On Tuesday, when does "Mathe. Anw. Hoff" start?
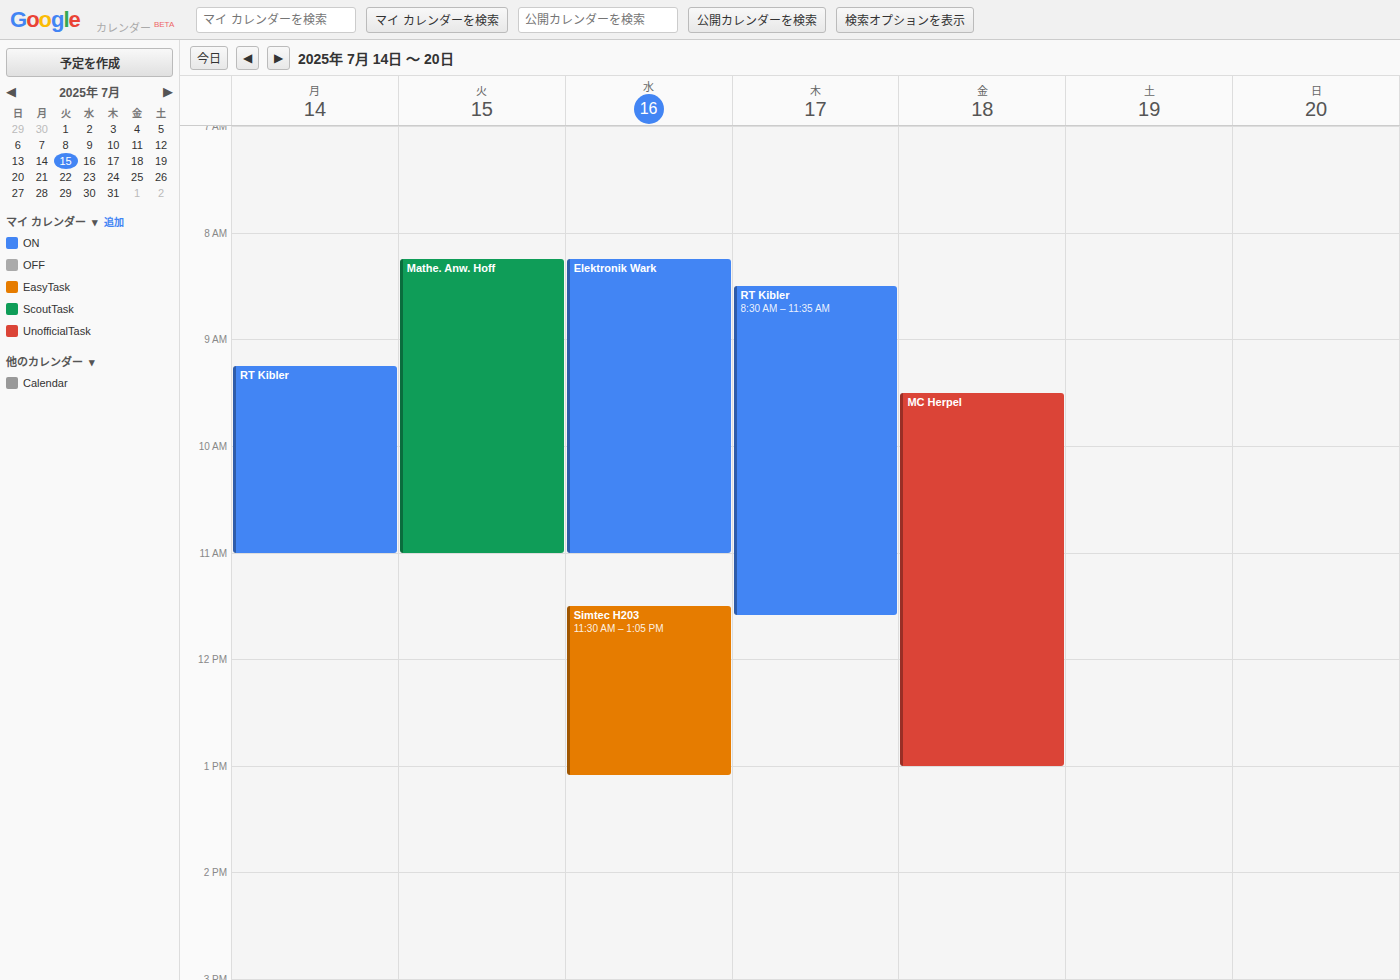
8:15 AM